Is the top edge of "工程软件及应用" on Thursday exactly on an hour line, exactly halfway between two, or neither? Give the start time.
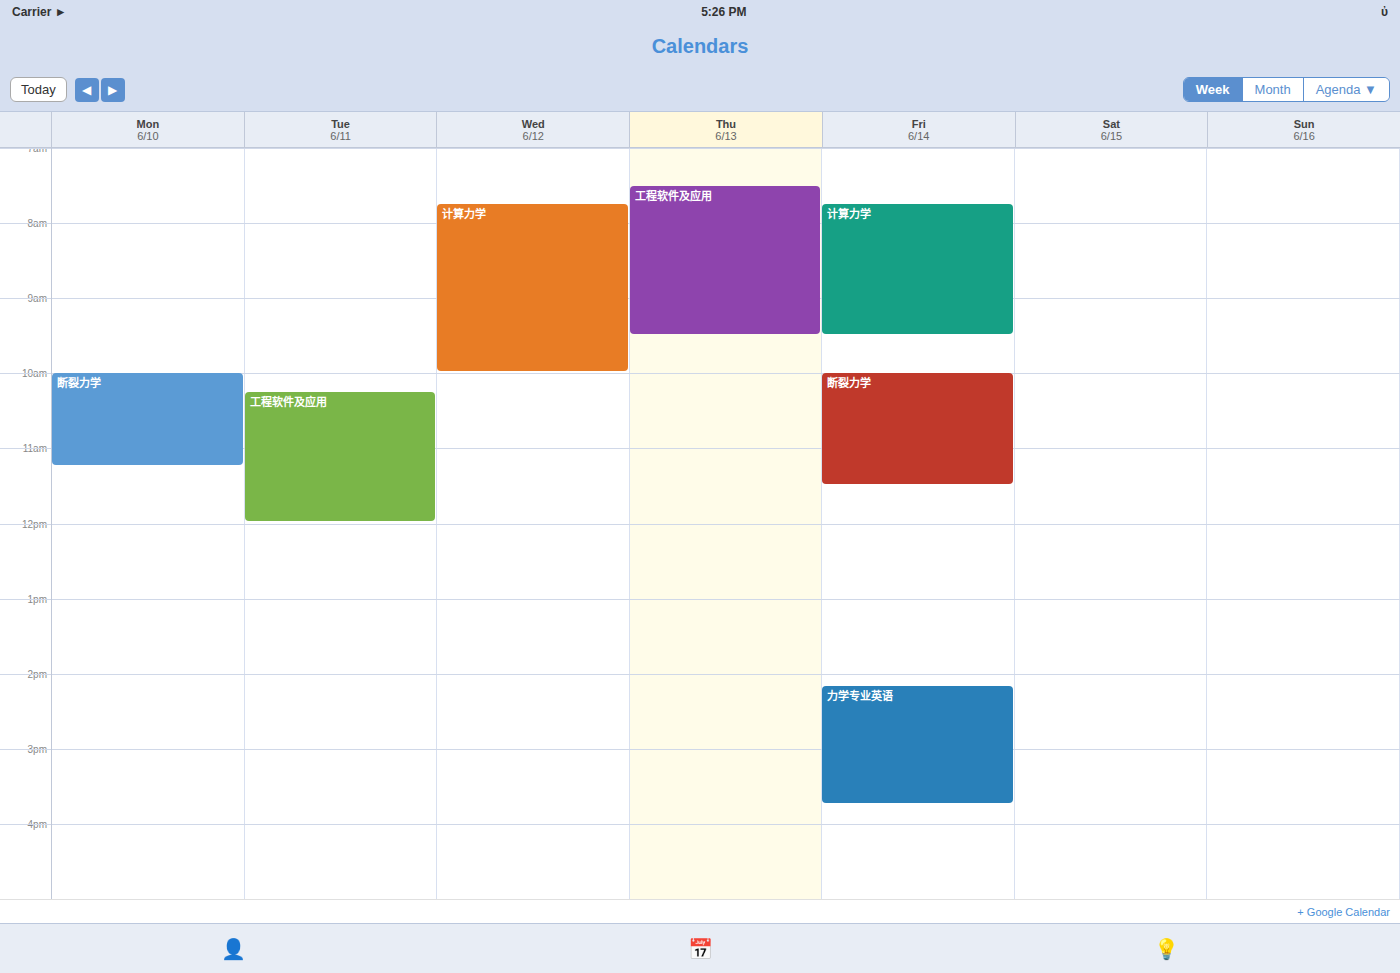
7:30 AM -- halfway between the 7 AM and 8 AM lines.